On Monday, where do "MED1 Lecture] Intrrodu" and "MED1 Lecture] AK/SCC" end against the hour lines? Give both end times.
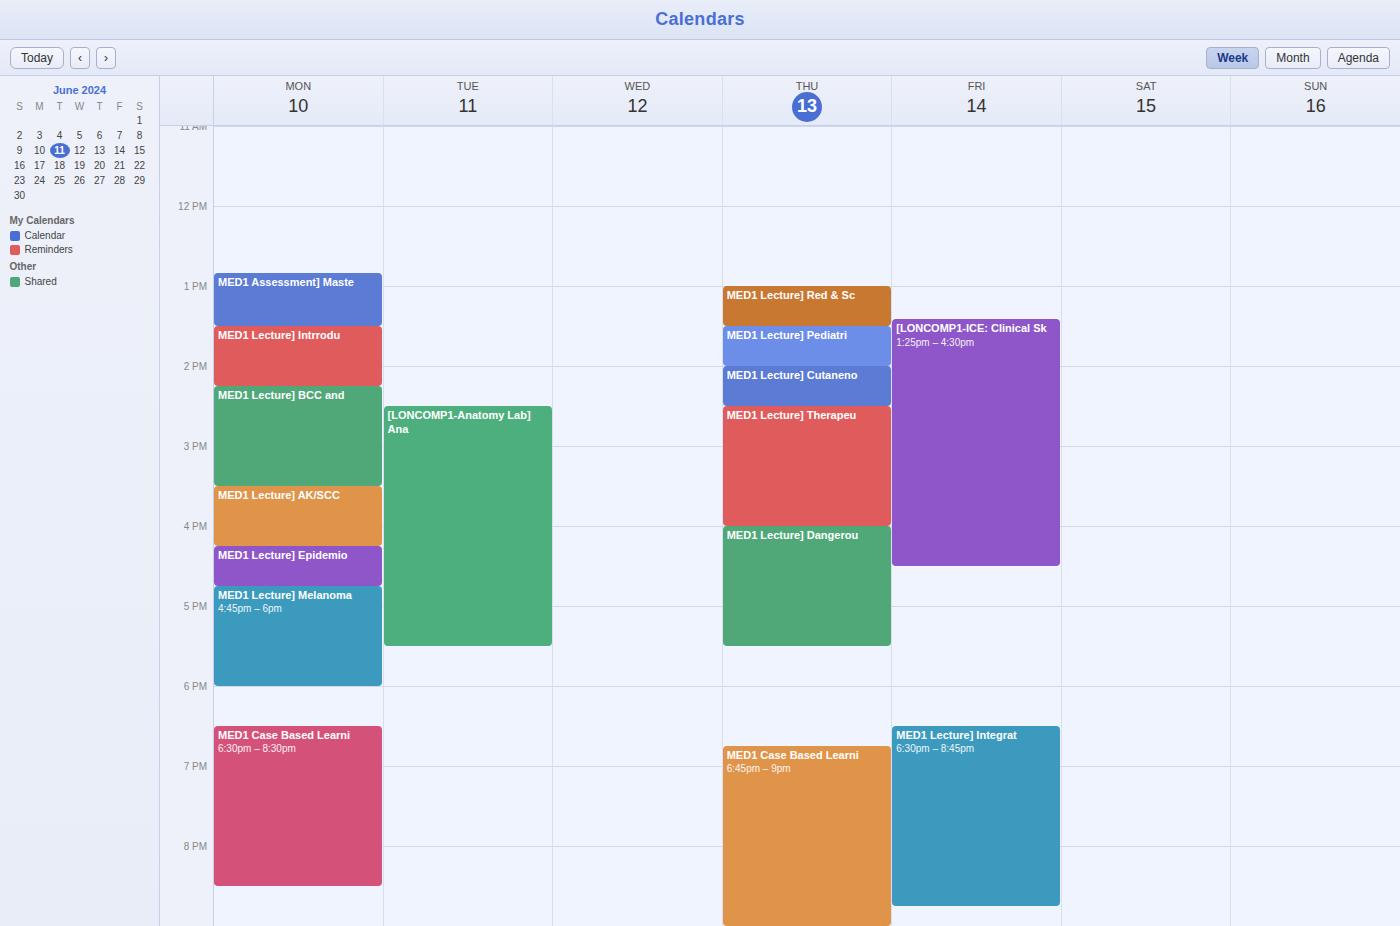
"MED1 Lecture] Intrrodu": 2:15 PM, neither: a quarter of the way from the 2 PM line to the 3 PM line. "MED1 Lecture] AK/SCC": 4:15 PM, neither: a quarter of the way from the 4 PM line to the 5 PM line.